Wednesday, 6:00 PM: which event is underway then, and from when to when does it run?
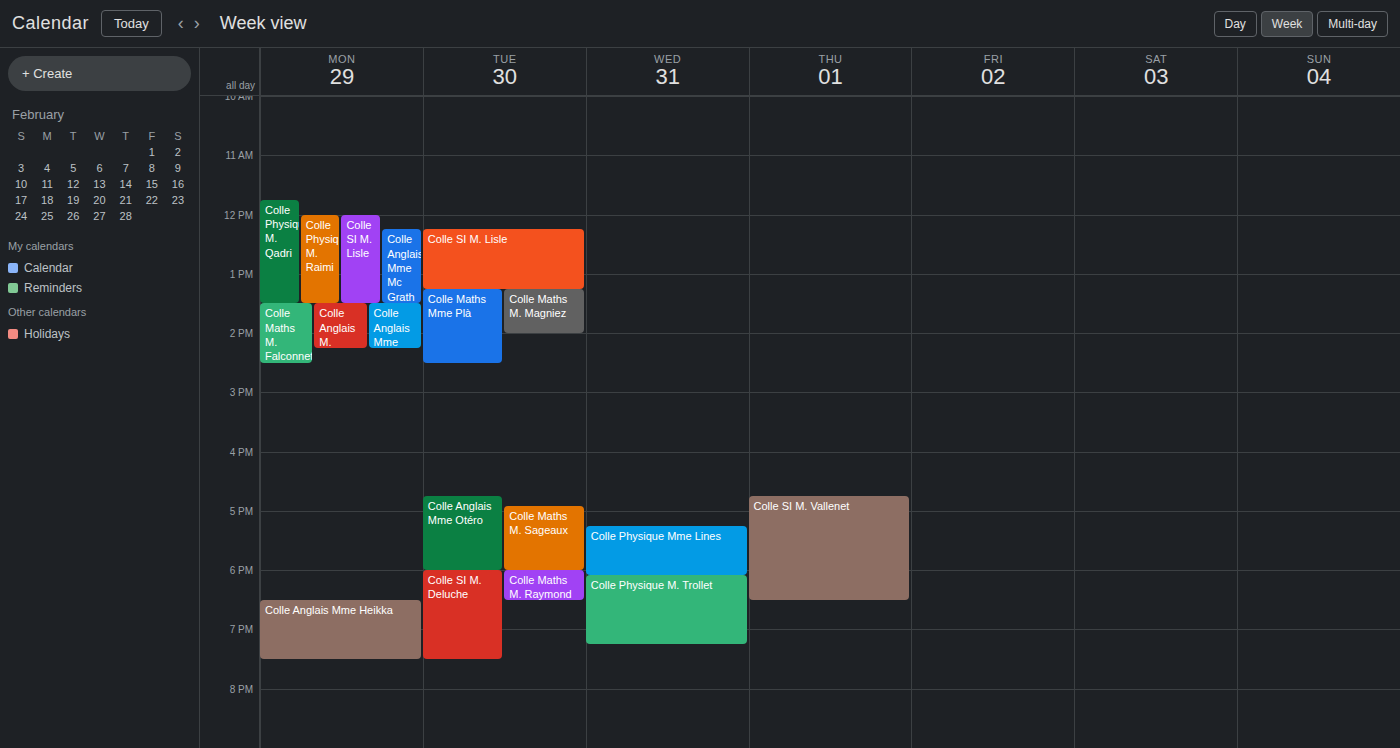
"Colle Physique Mme Lines", 5:15 PM to 6:05 PM